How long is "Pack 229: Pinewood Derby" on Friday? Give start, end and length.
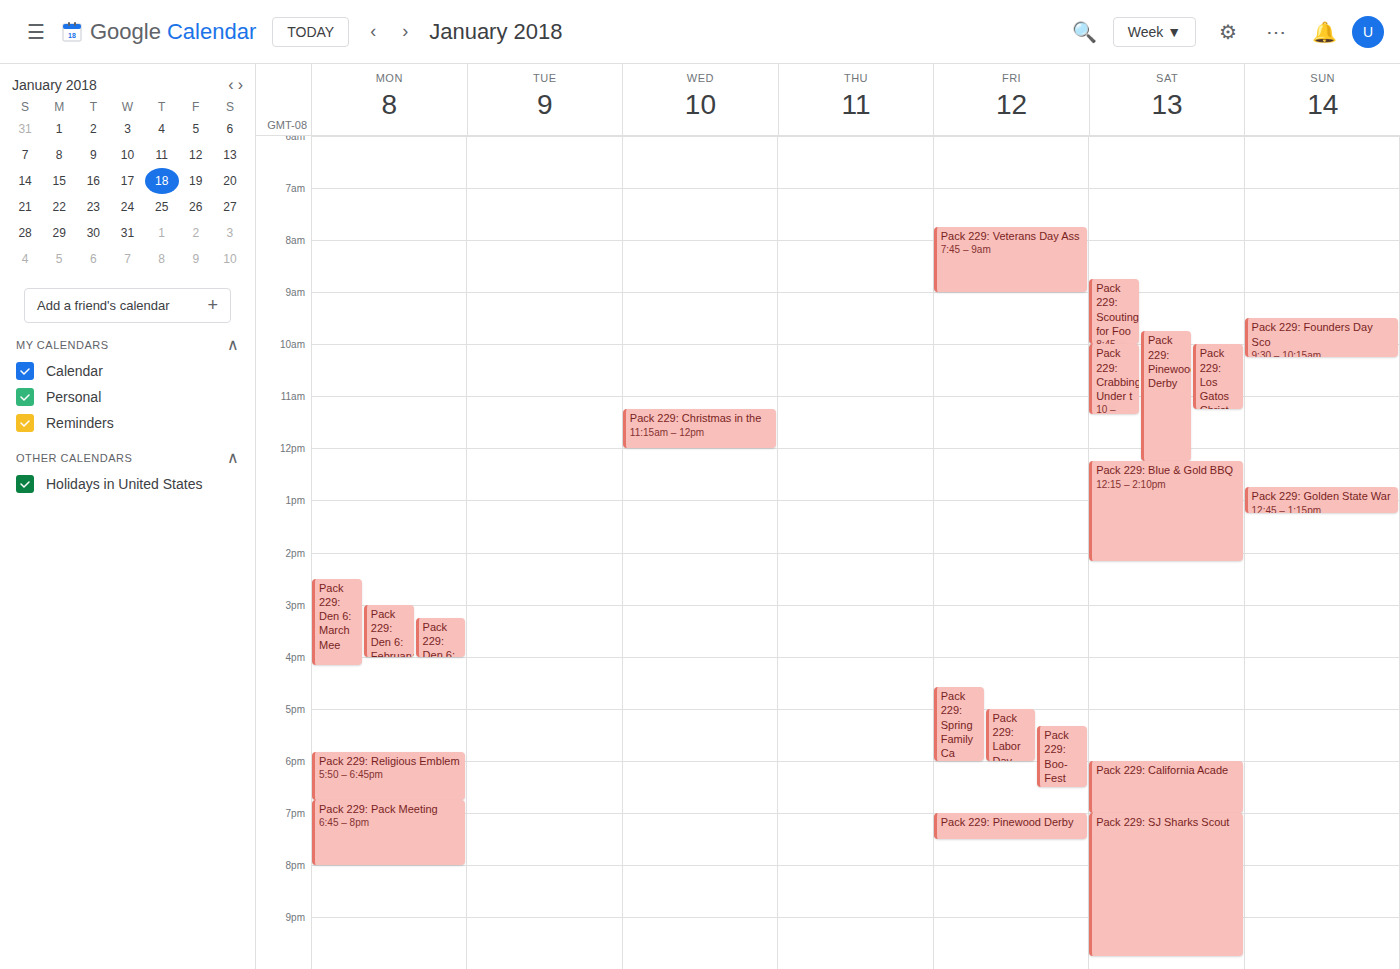
7:00 PM to 7:30 PM, 30 minutes